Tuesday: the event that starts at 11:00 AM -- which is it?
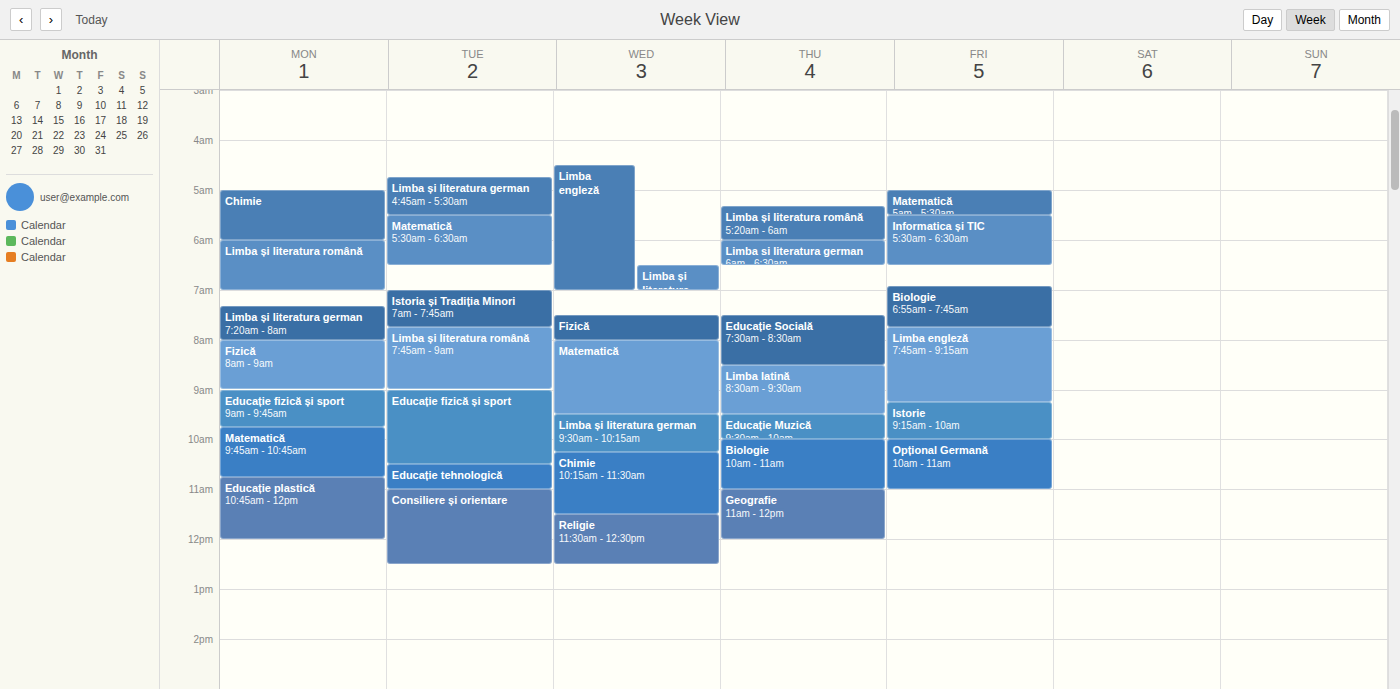
"Consiliere și orientare"